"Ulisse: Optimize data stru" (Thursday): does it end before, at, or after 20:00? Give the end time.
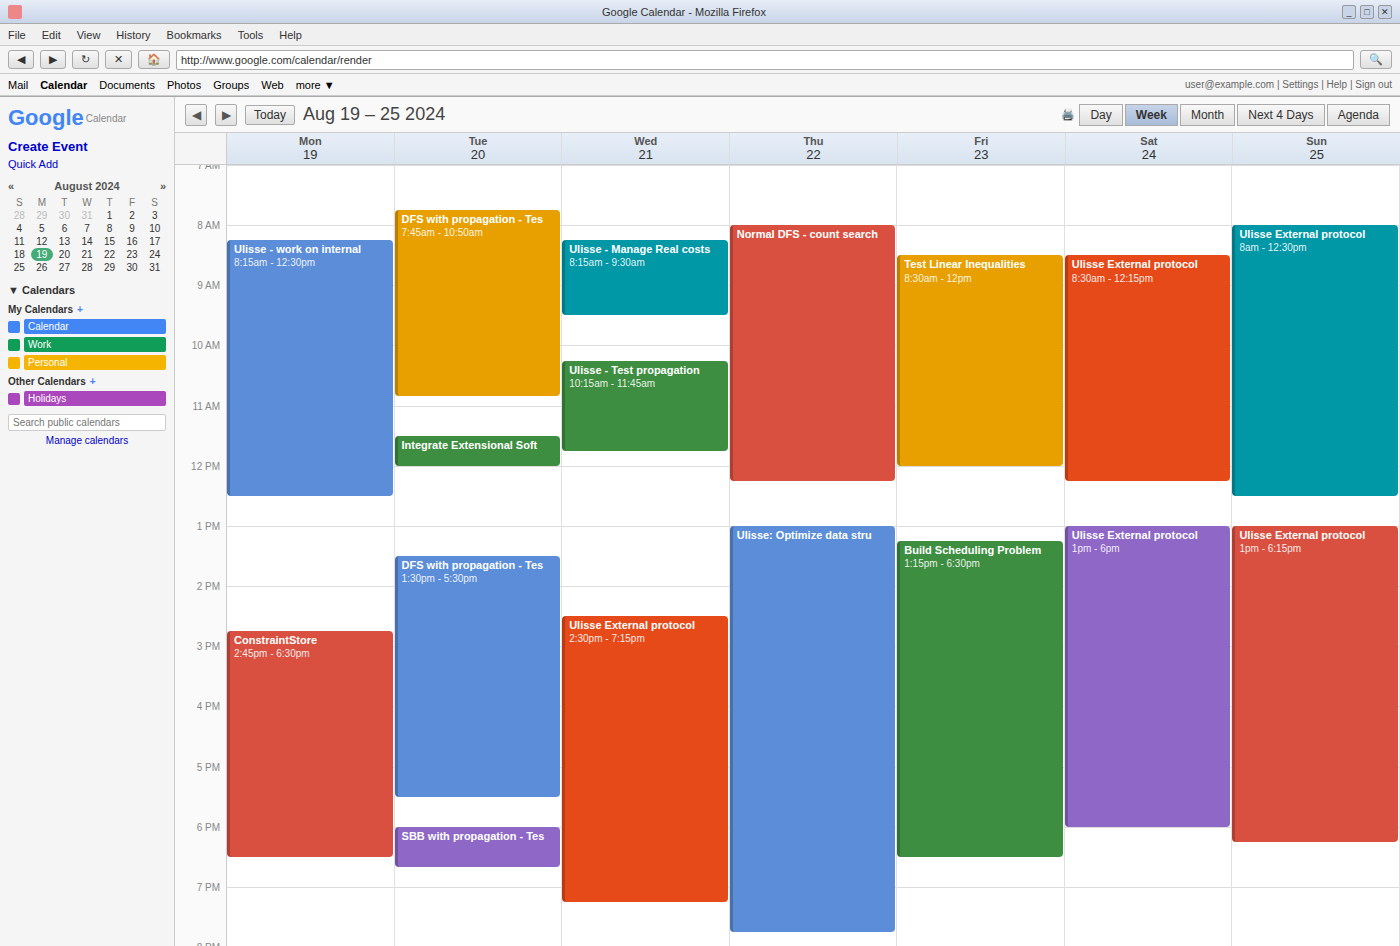
19:45 -- before 20:00, 15 minutes above the 20:00 line.